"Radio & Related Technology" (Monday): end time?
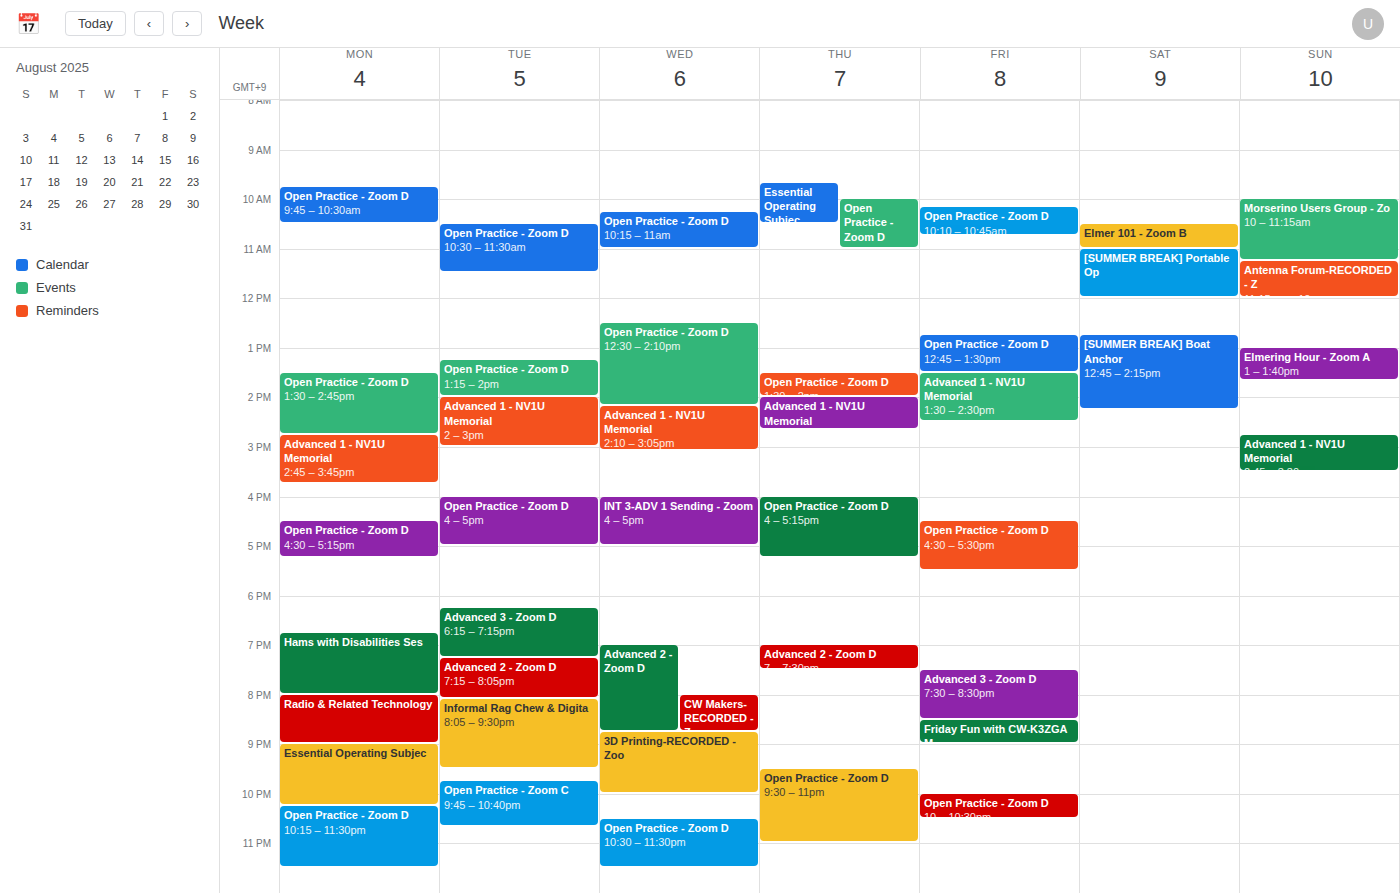
9:00 PM